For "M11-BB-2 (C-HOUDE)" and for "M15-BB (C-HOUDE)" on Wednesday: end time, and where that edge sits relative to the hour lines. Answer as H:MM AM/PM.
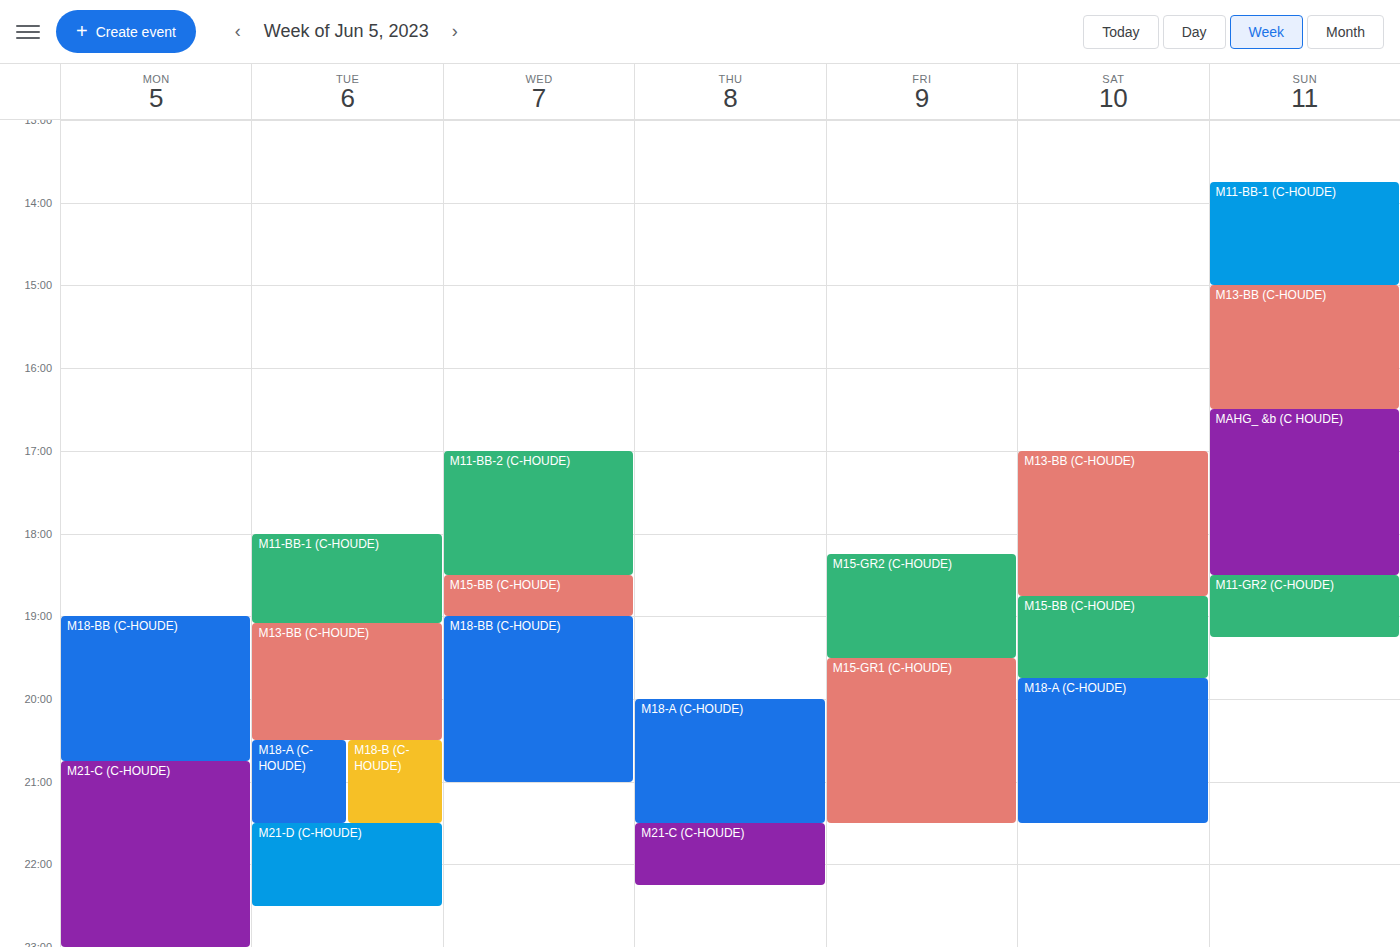
"M11-BB-2 (C-HOUDE)": 6:30 PM, halfway between the 6 PM and 7 PM lines. "M15-BB (C-HOUDE)": 7:00 PM, exactly on the 7 PM line.